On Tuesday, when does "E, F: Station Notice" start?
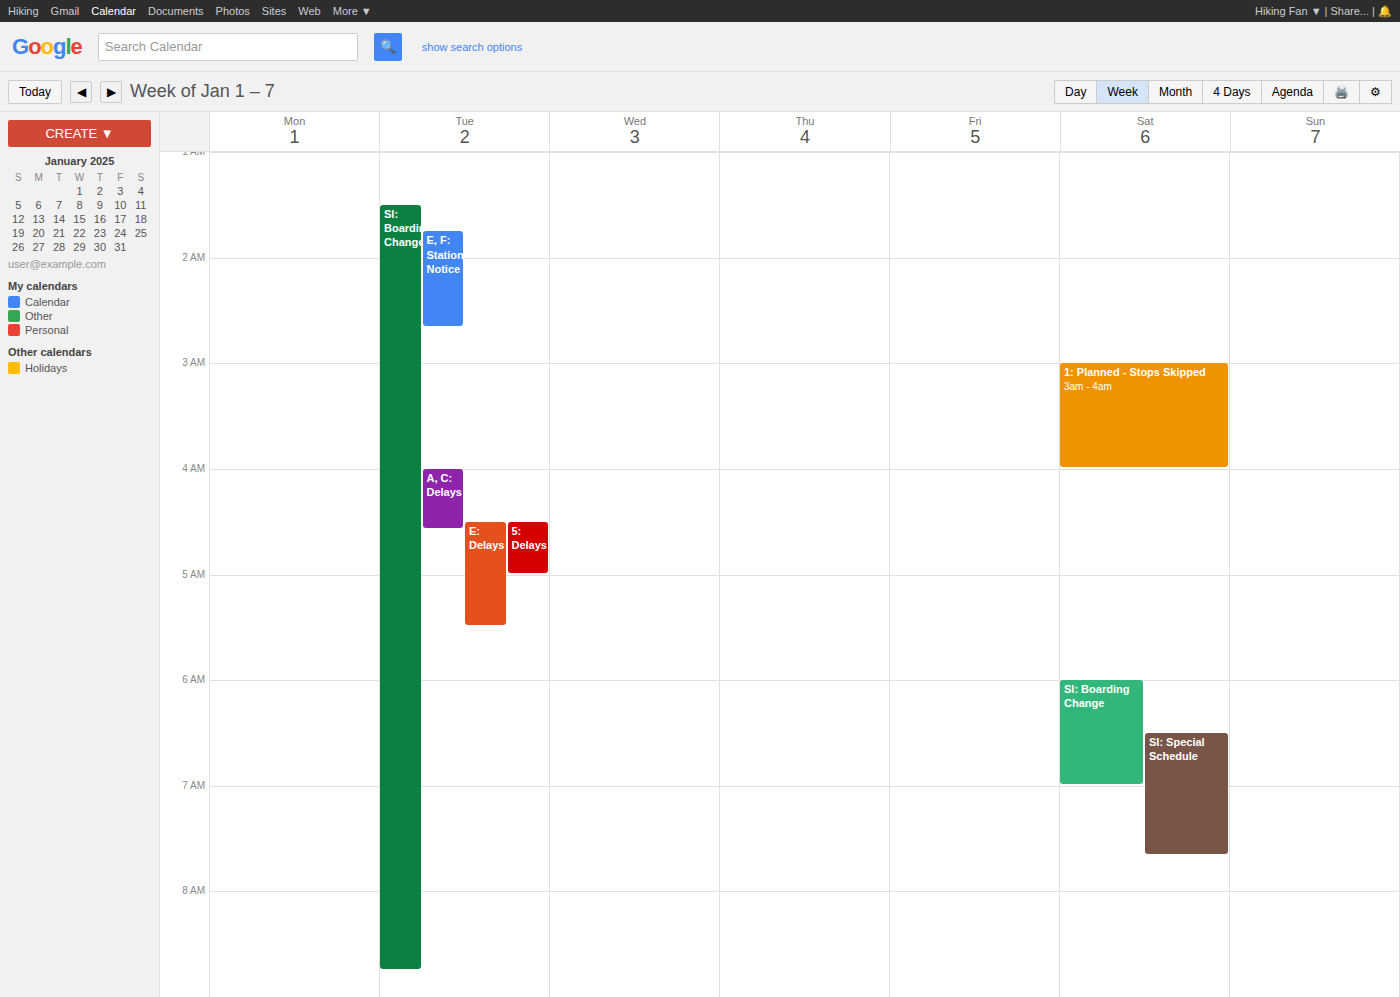
01:45